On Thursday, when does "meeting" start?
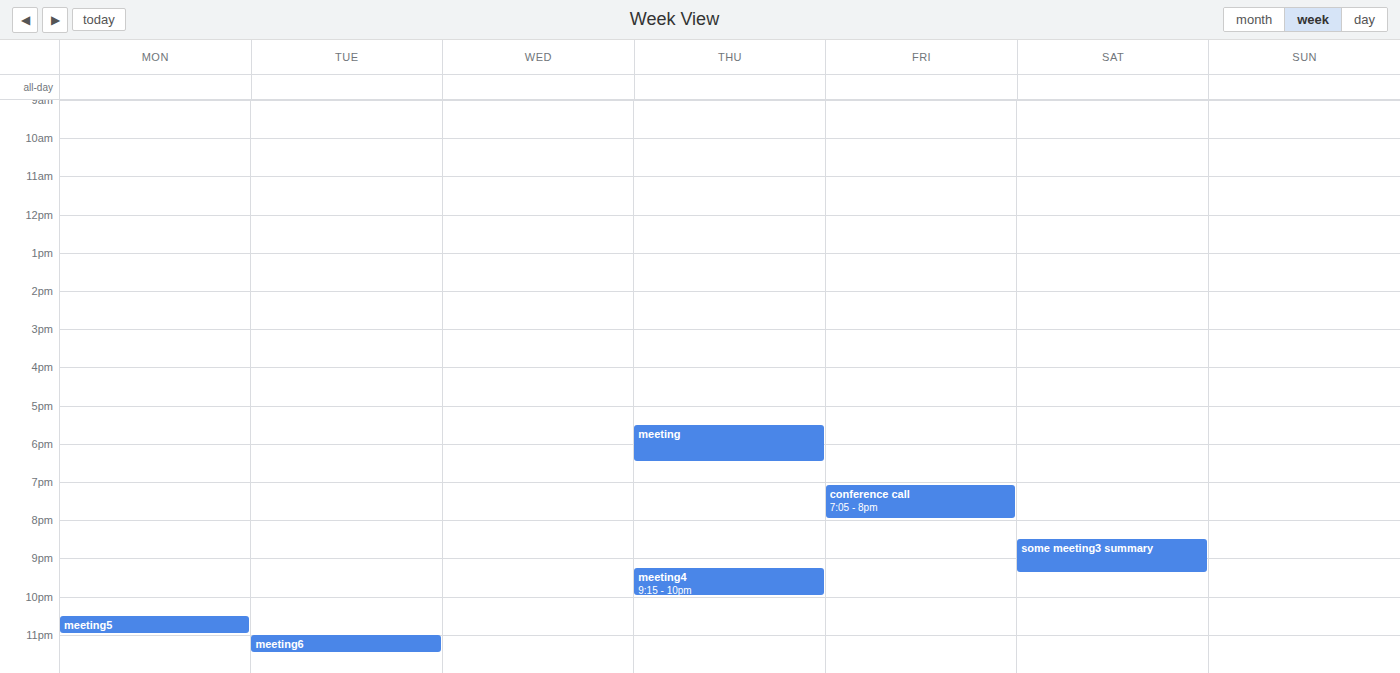
5:30 PM